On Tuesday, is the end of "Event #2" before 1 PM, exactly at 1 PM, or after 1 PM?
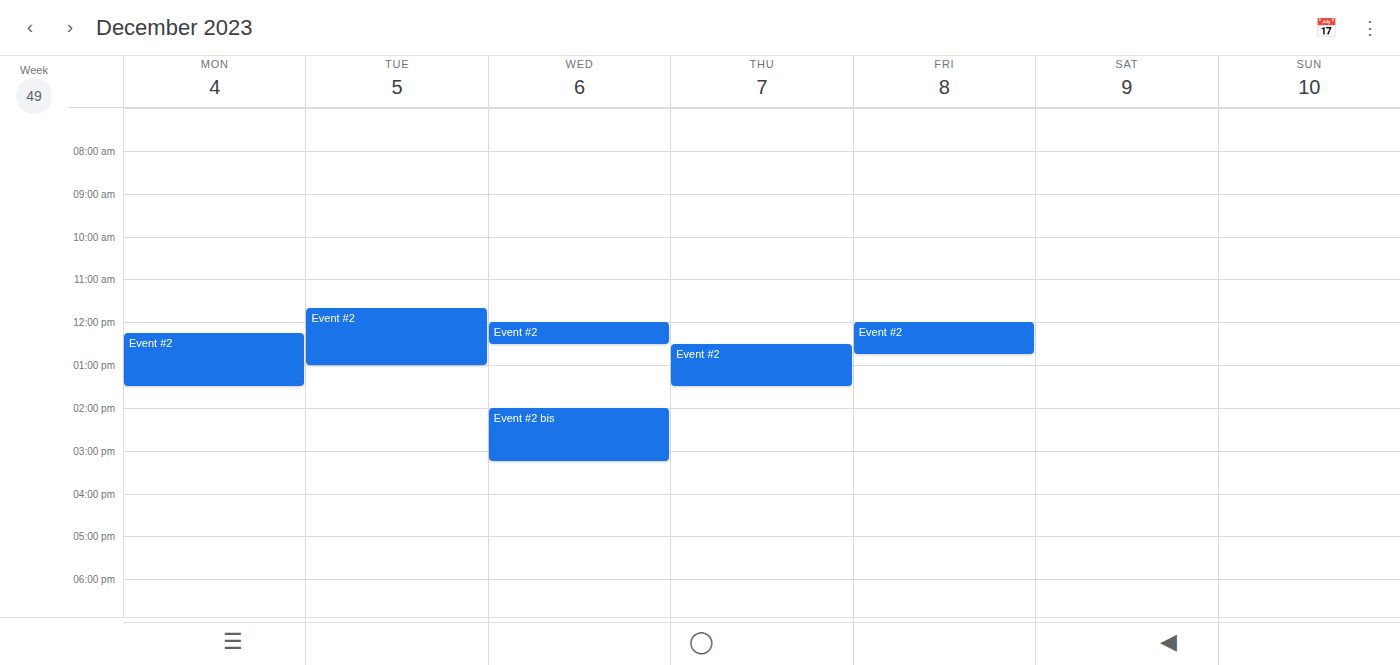
1:00 PM -- exactly at 1 PM, on the 1 PM line.